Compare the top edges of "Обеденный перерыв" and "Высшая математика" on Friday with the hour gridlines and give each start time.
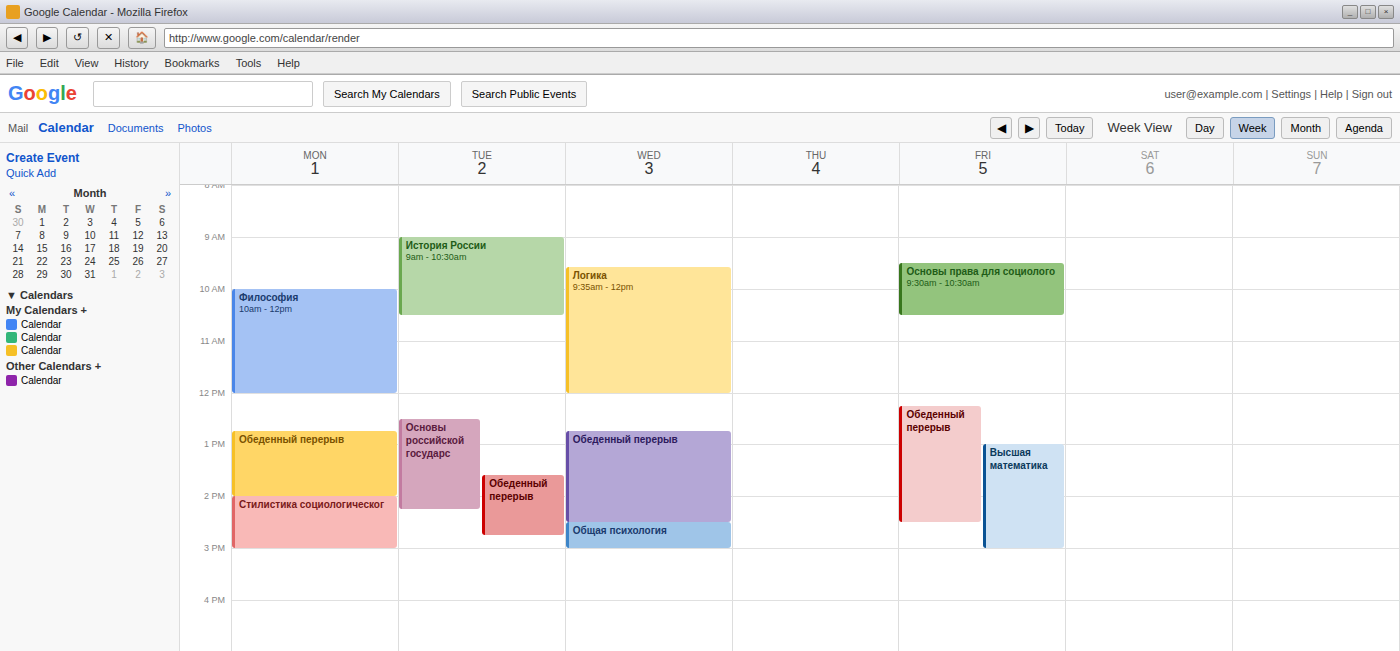
"Обеденный перерыв": 12:15 PM, neither: a quarter of the way from the 12 PM line to the 1 PM line. "Высшая математика": 1:00 PM, exactly on the 1 PM line.